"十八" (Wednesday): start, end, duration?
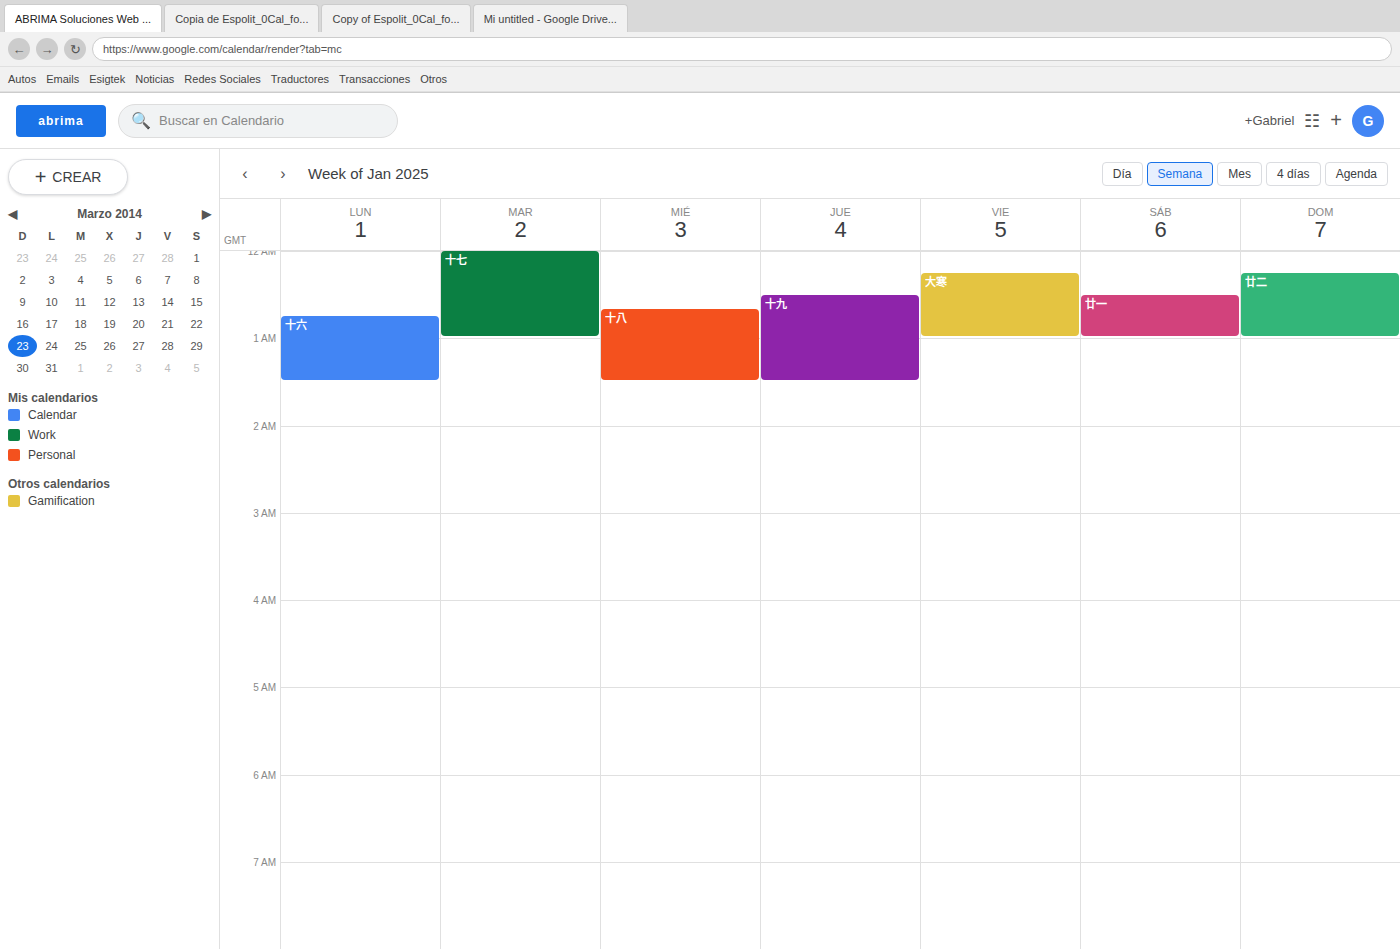
12:40 AM to 1:30 AM, 50 minutes